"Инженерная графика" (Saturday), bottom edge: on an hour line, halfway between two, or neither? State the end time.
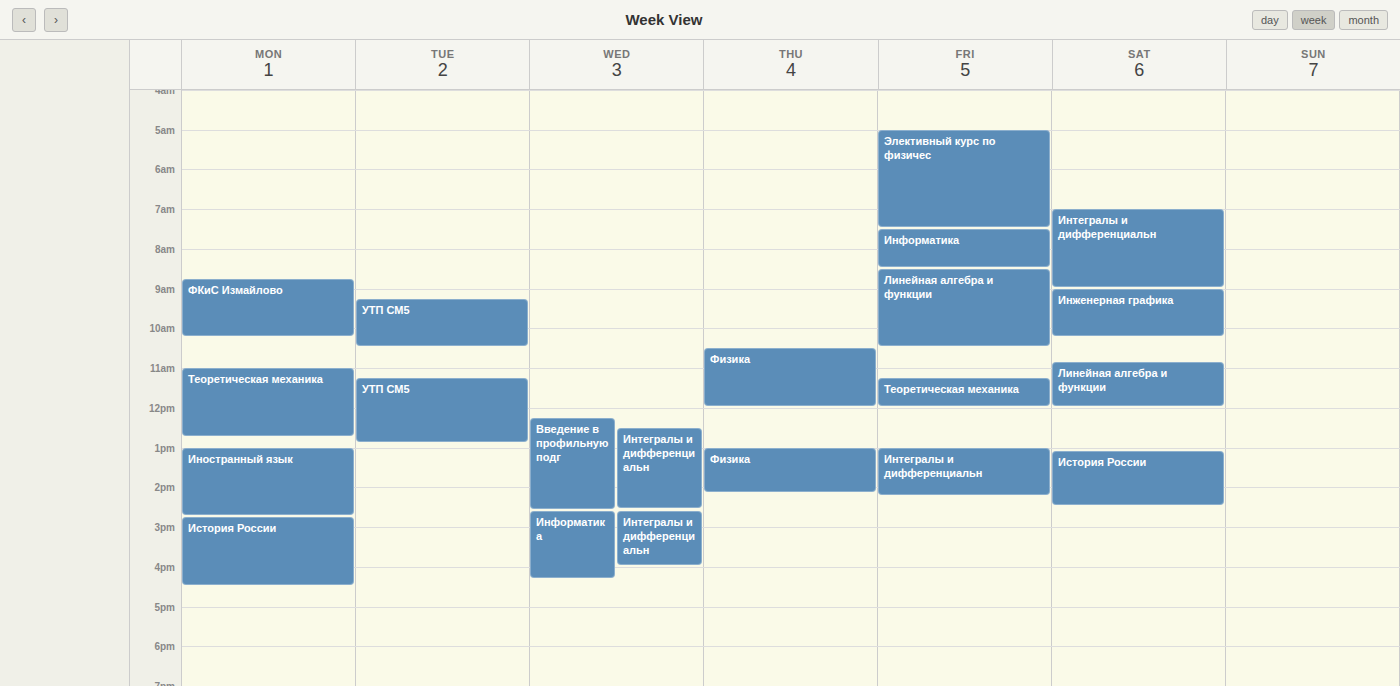
10:15 -- neither: a quarter of the way from the 10:00 line to the 11:00 line.